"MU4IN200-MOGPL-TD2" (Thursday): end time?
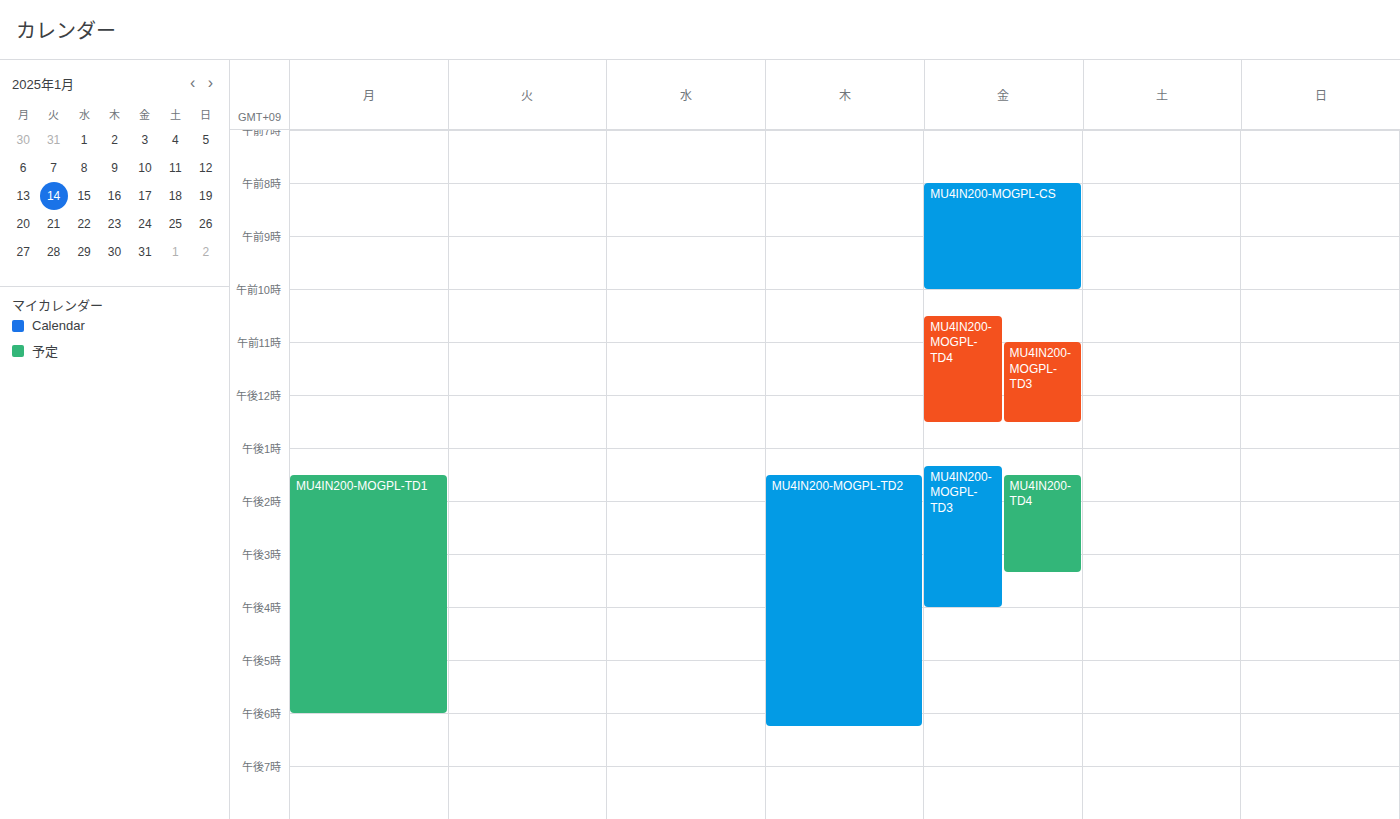
18:15